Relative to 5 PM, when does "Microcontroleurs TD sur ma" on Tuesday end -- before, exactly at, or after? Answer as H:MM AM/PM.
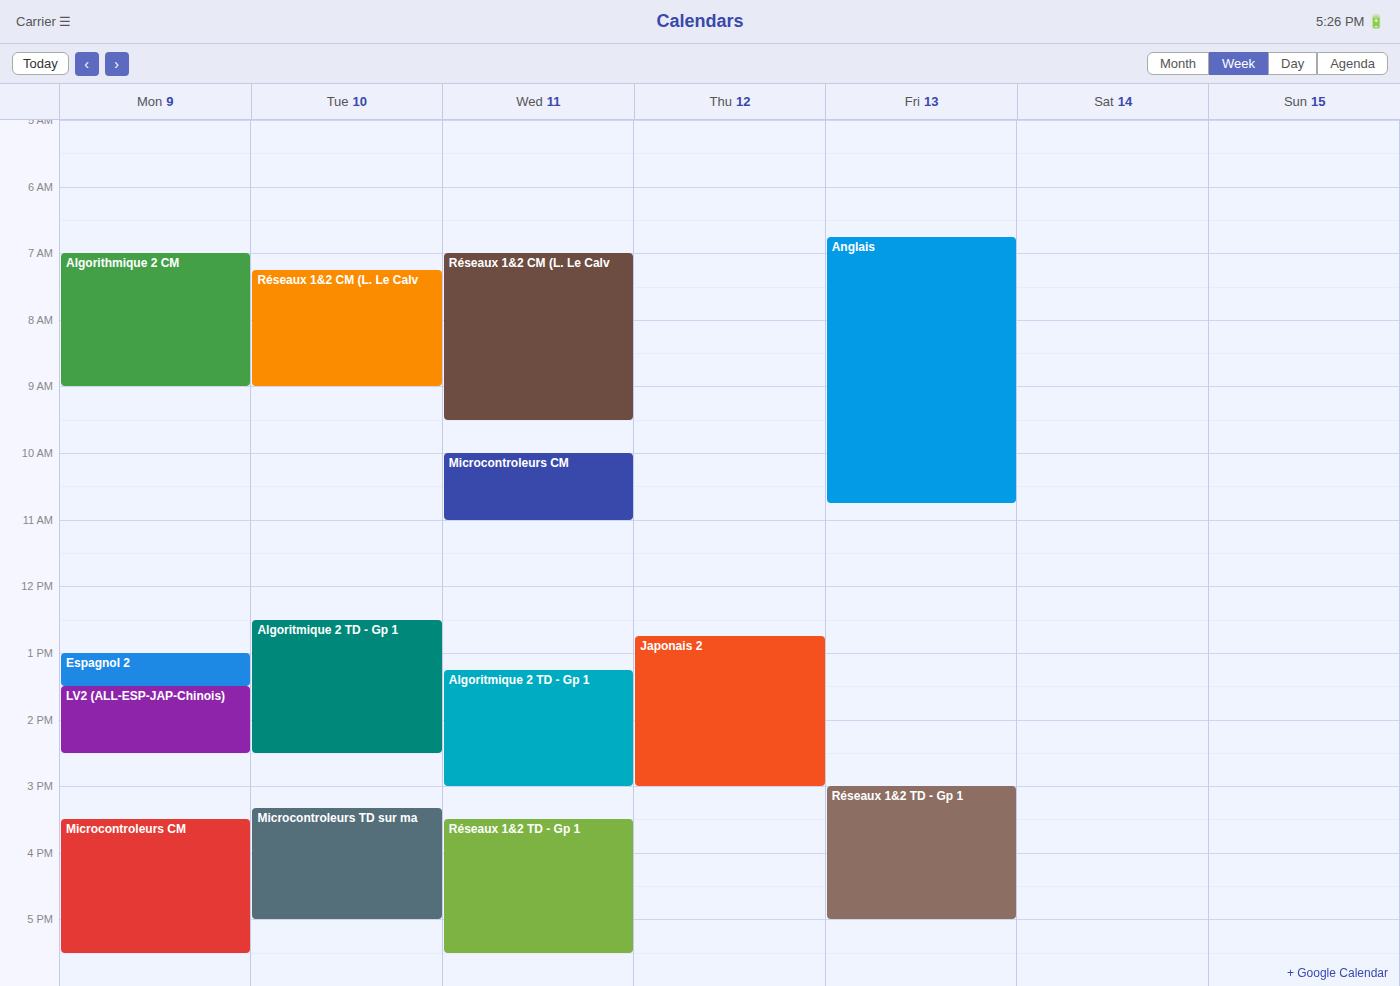
5:00 PM -- exactly at 5 PM, on the 5 PM line.